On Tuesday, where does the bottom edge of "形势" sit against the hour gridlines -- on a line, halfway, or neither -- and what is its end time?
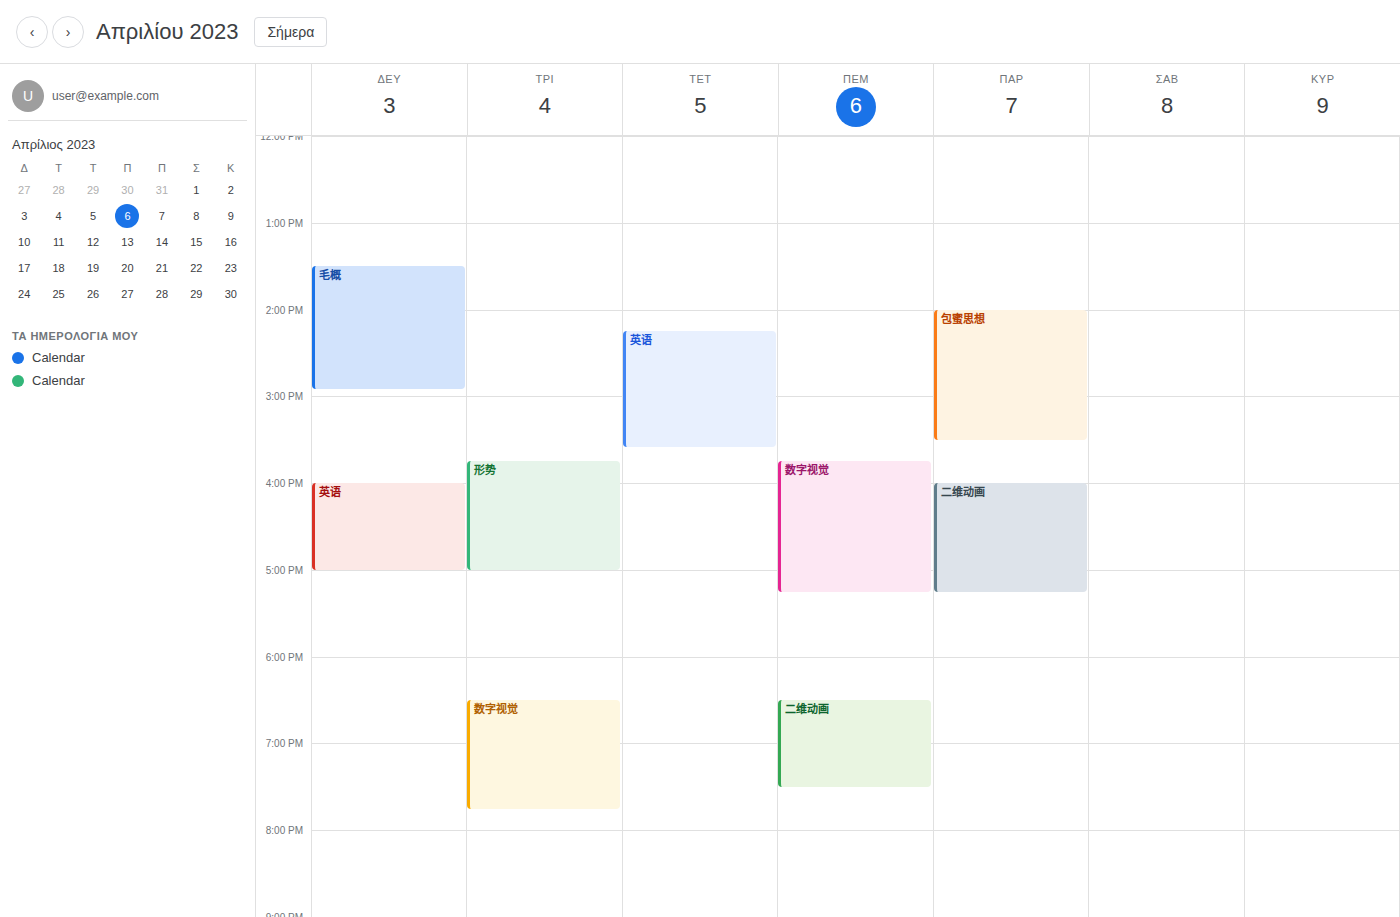
5:00 PM -- exactly on the 5 PM line.